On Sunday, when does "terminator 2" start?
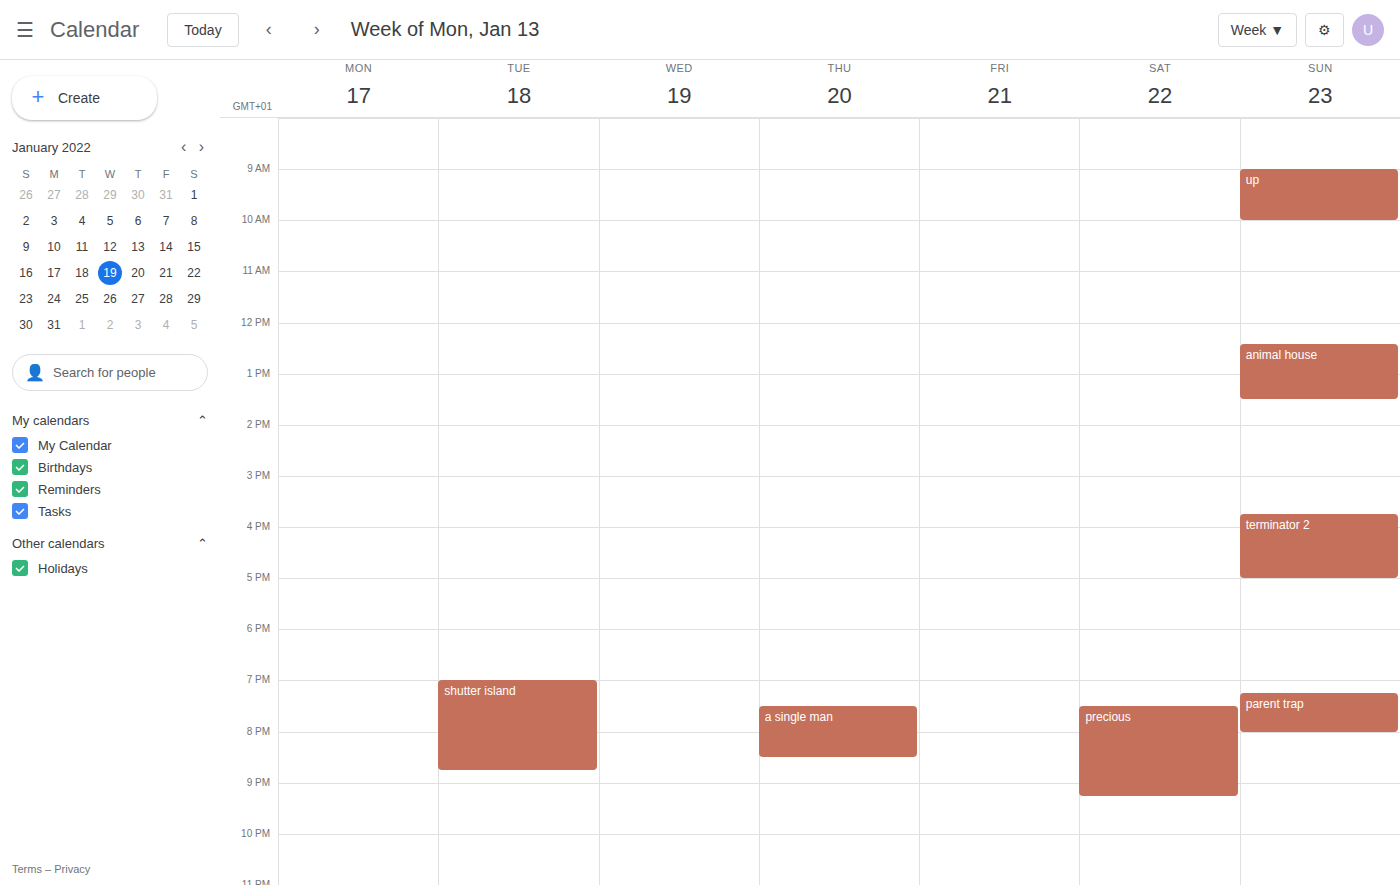
3:45 PM